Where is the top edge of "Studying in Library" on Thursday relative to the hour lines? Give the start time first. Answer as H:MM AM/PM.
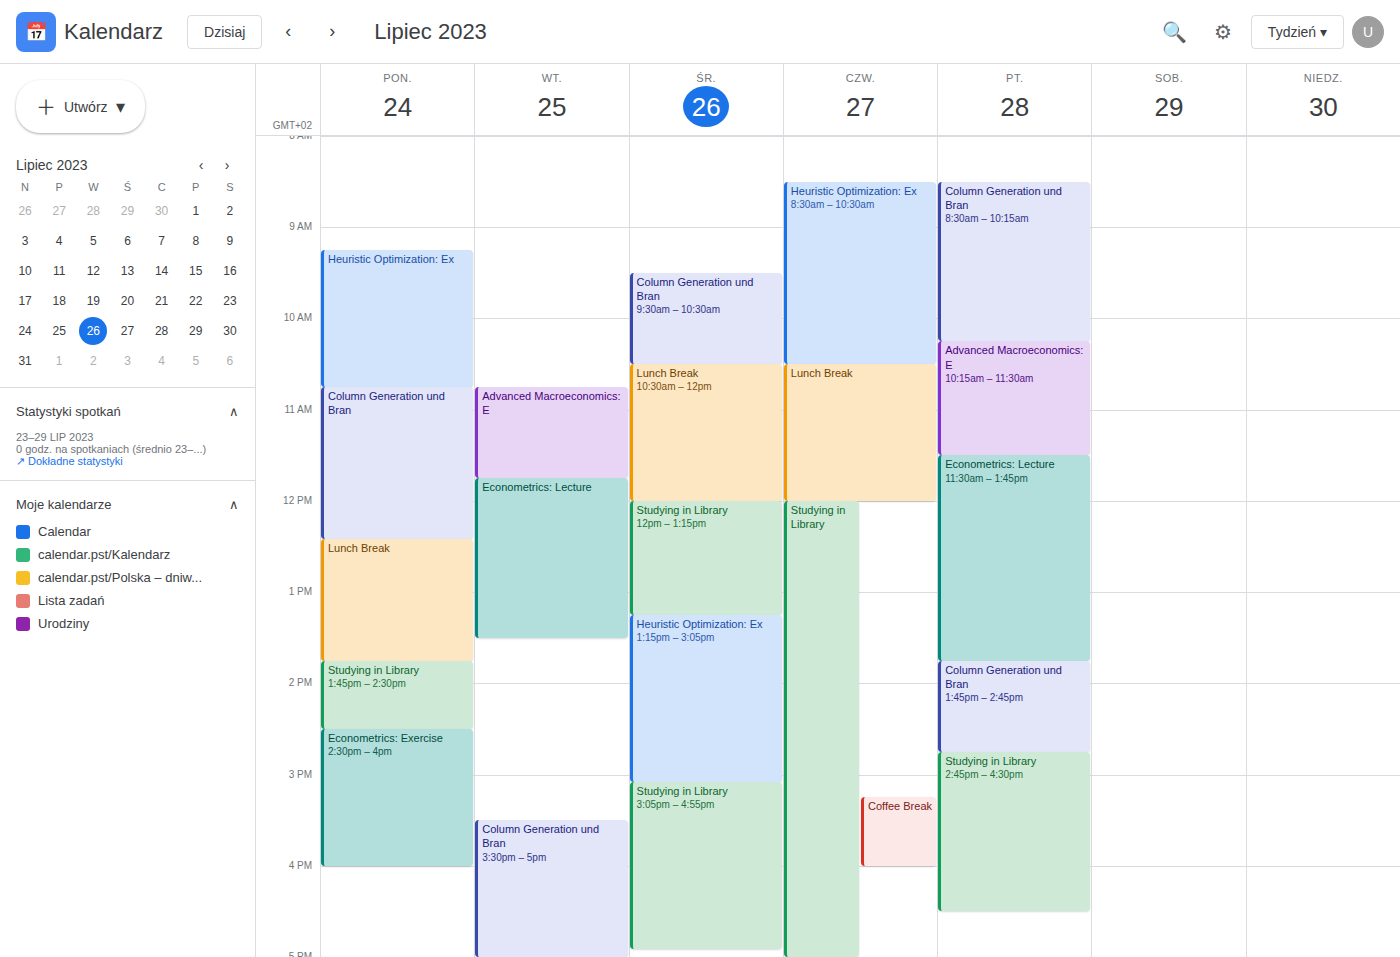
12:00 PM -- exactly on the 12 PM line.